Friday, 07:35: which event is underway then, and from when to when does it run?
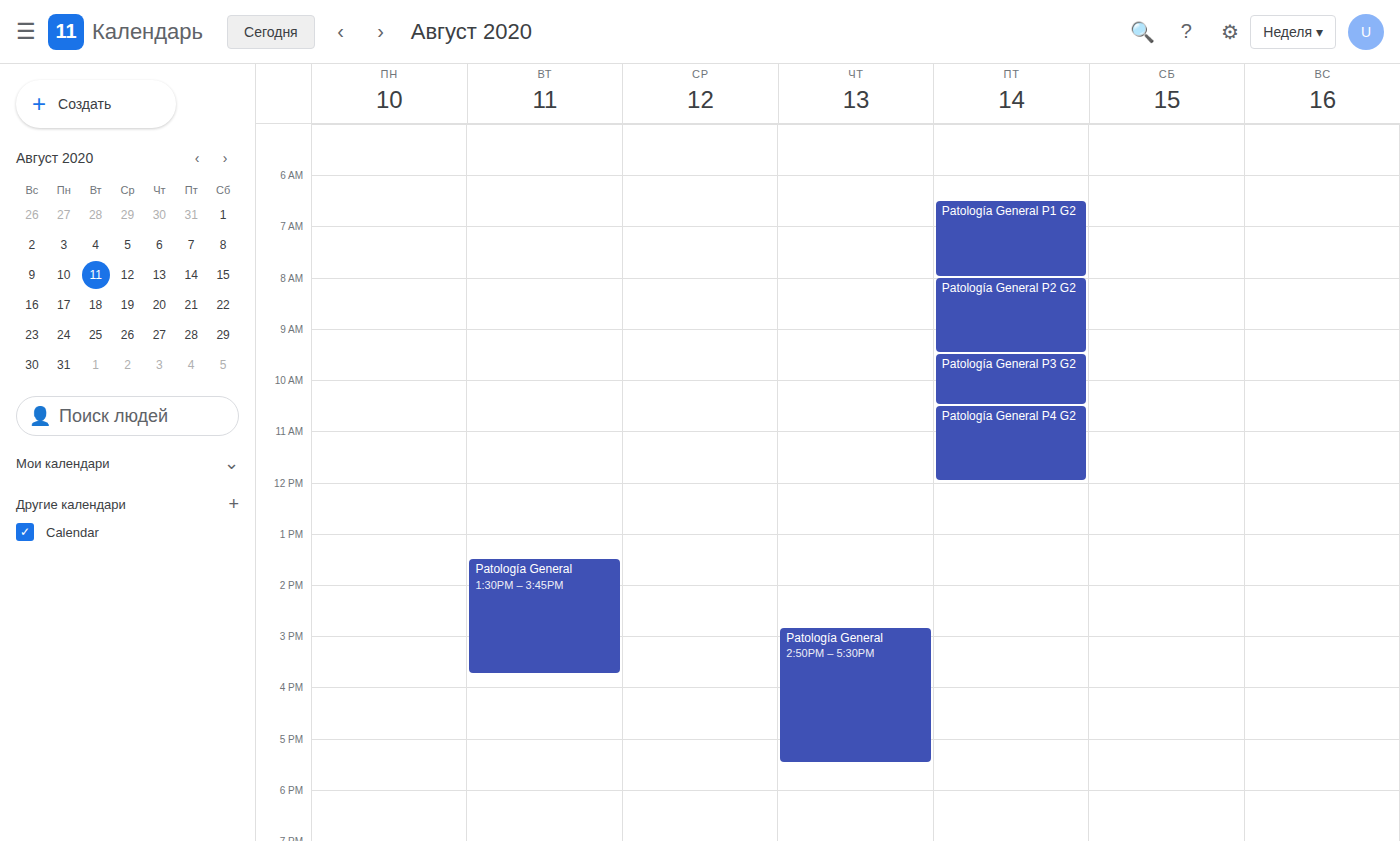
"Patología General P1 G2", 06:30 to 08:00